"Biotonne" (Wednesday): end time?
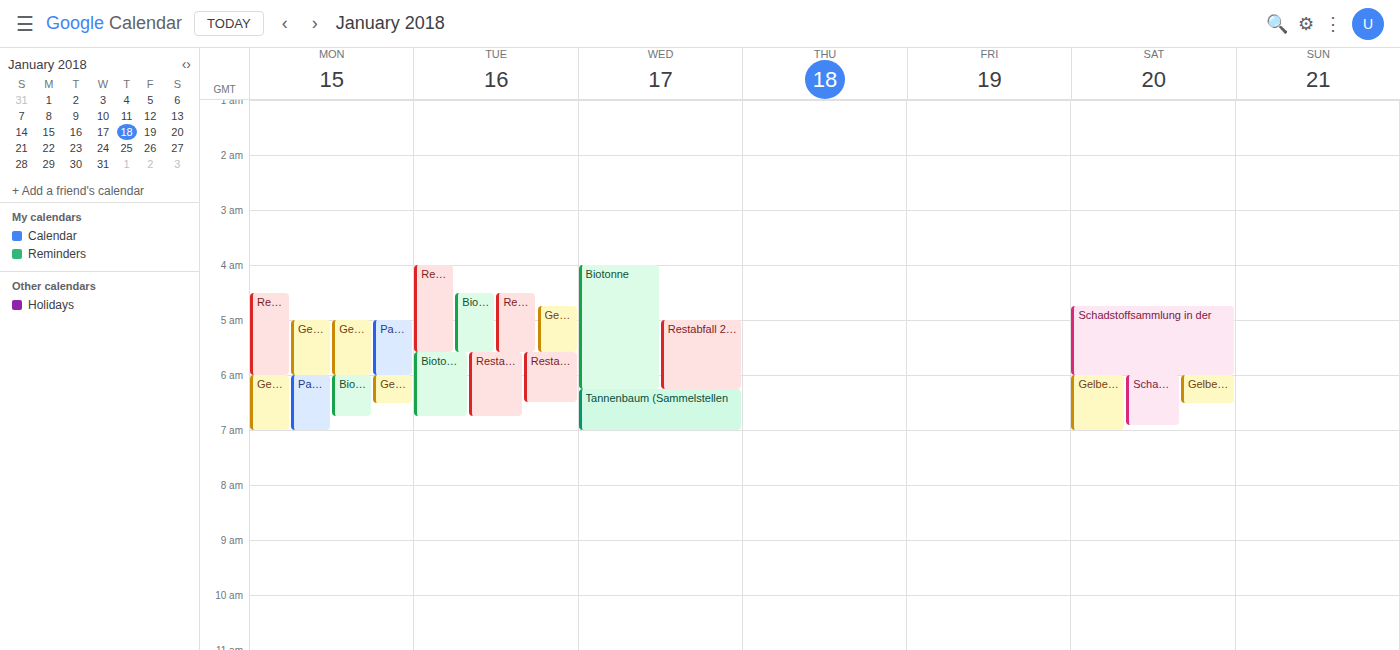
6:15 AM